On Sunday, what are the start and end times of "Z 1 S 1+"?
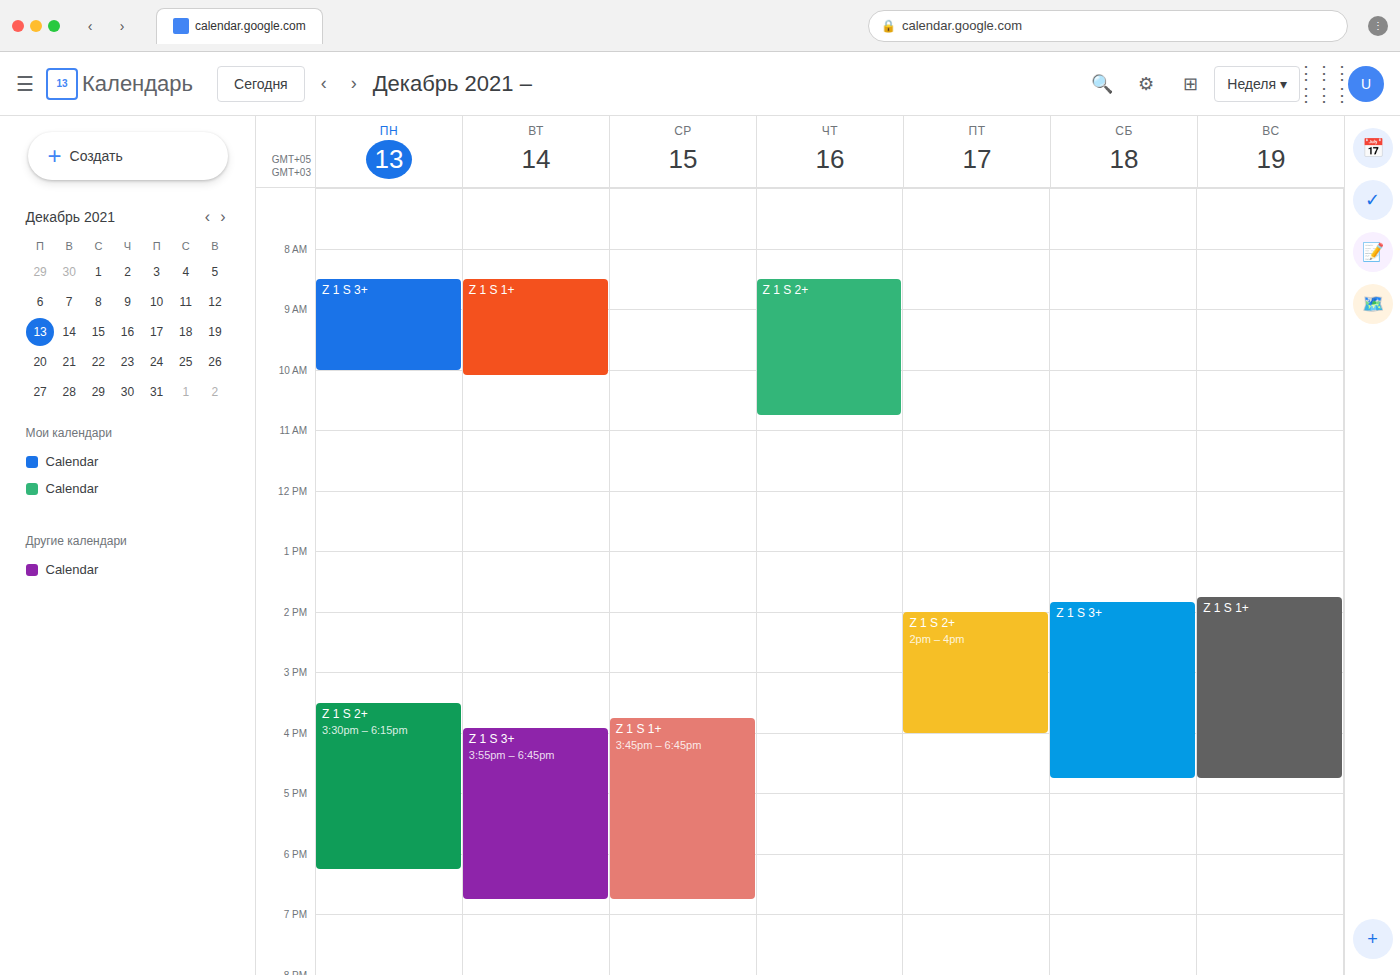
1:45 PM to 4:45 PM